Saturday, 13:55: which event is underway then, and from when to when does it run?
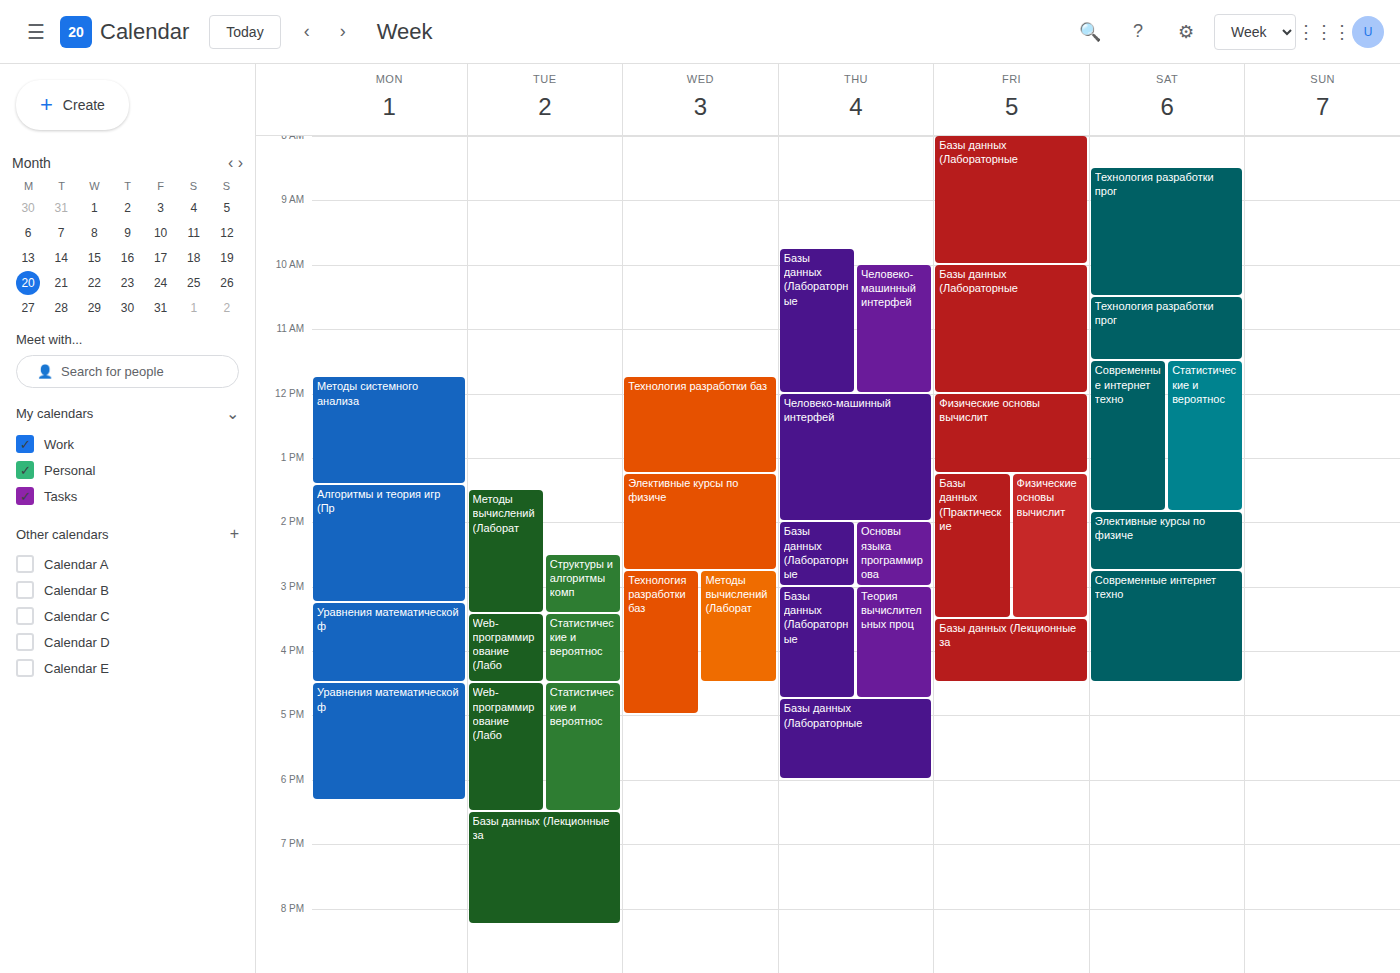
"Элективные курсы по физиче", 13:50 to 14:45